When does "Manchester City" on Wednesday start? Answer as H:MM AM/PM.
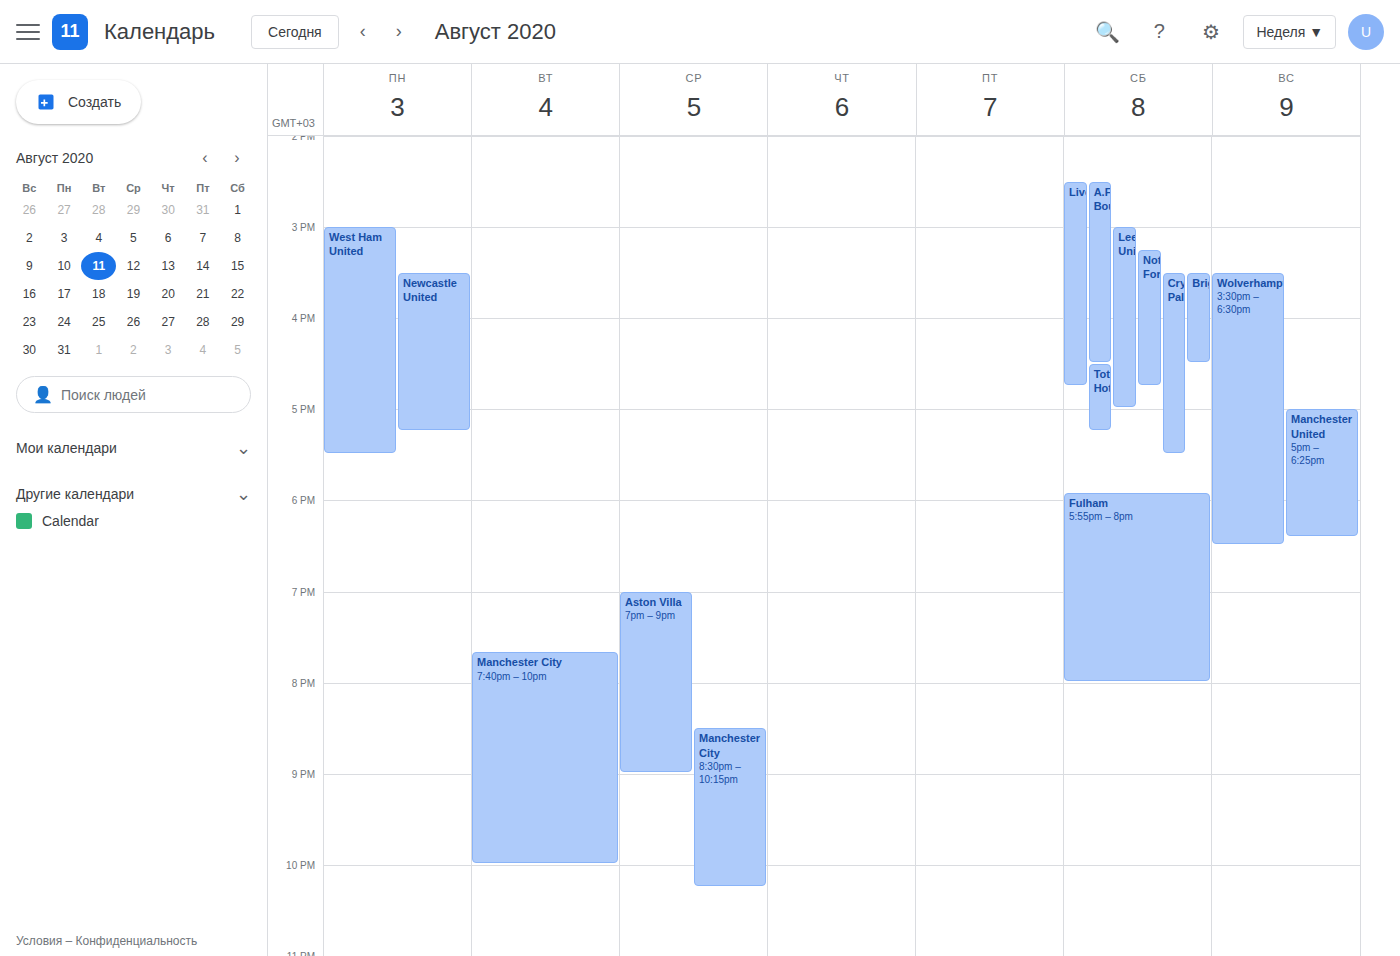
8:30 PM